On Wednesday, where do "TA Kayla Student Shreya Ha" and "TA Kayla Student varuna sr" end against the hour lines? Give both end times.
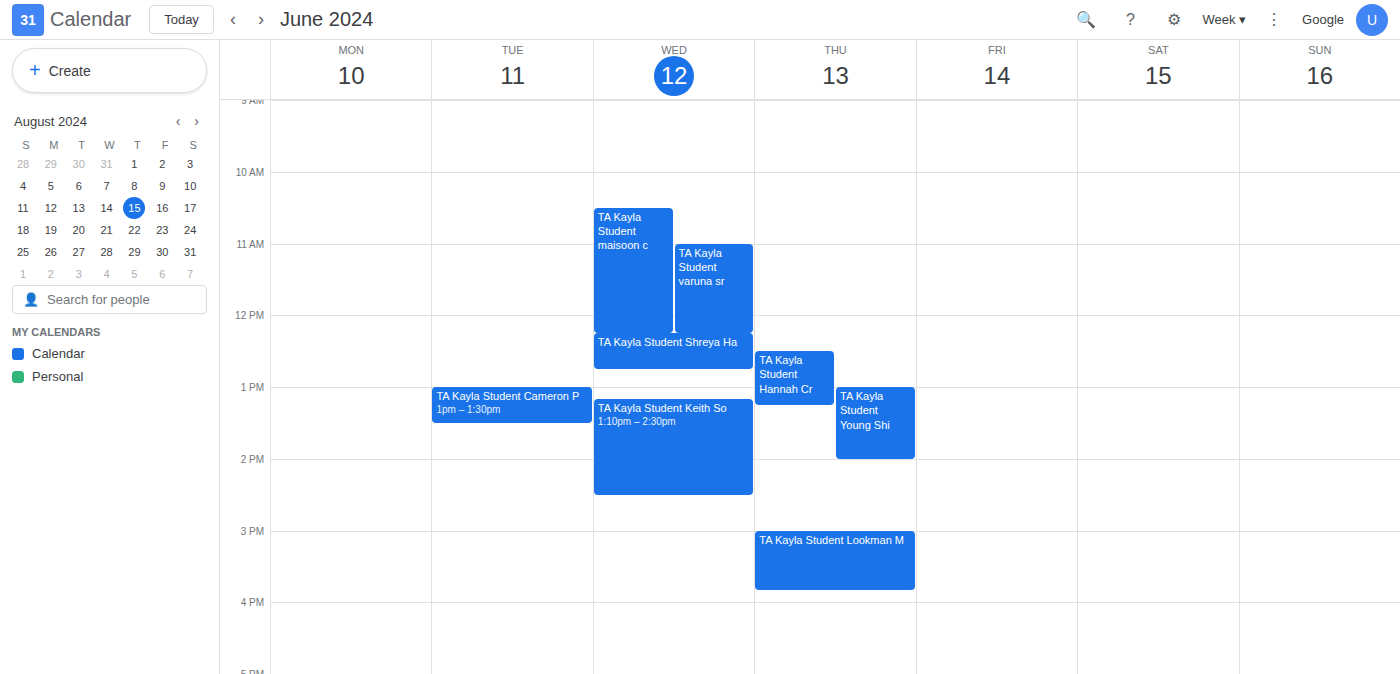
"TA Kayla Student Shreya Ha": 12:45 PM, neither: three quarters of the way from the 12 PM line to the 1 PM line. "TA Kayla Student varuna sr": 12:15 PM, neither: a quarter of the way from the 12 PM line to the 1 PM line.